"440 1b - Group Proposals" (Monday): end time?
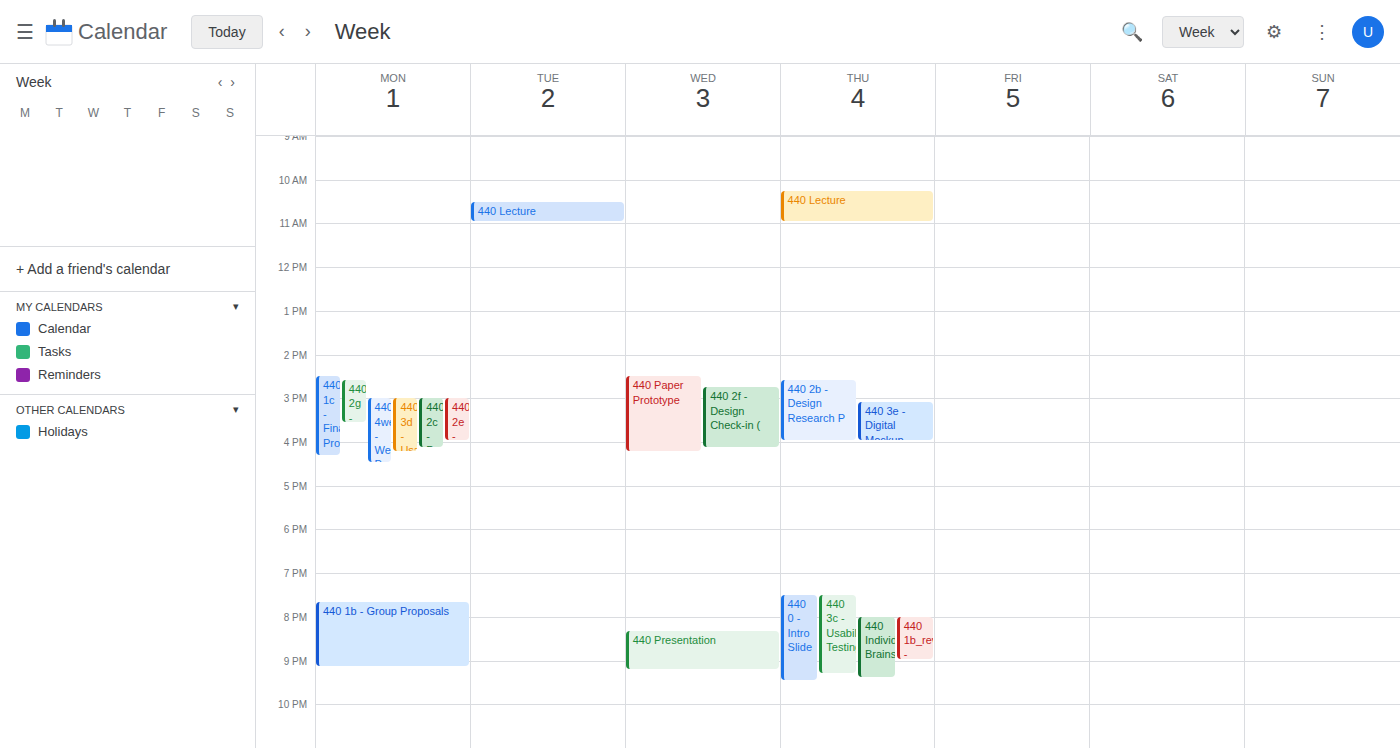
9:10 PM